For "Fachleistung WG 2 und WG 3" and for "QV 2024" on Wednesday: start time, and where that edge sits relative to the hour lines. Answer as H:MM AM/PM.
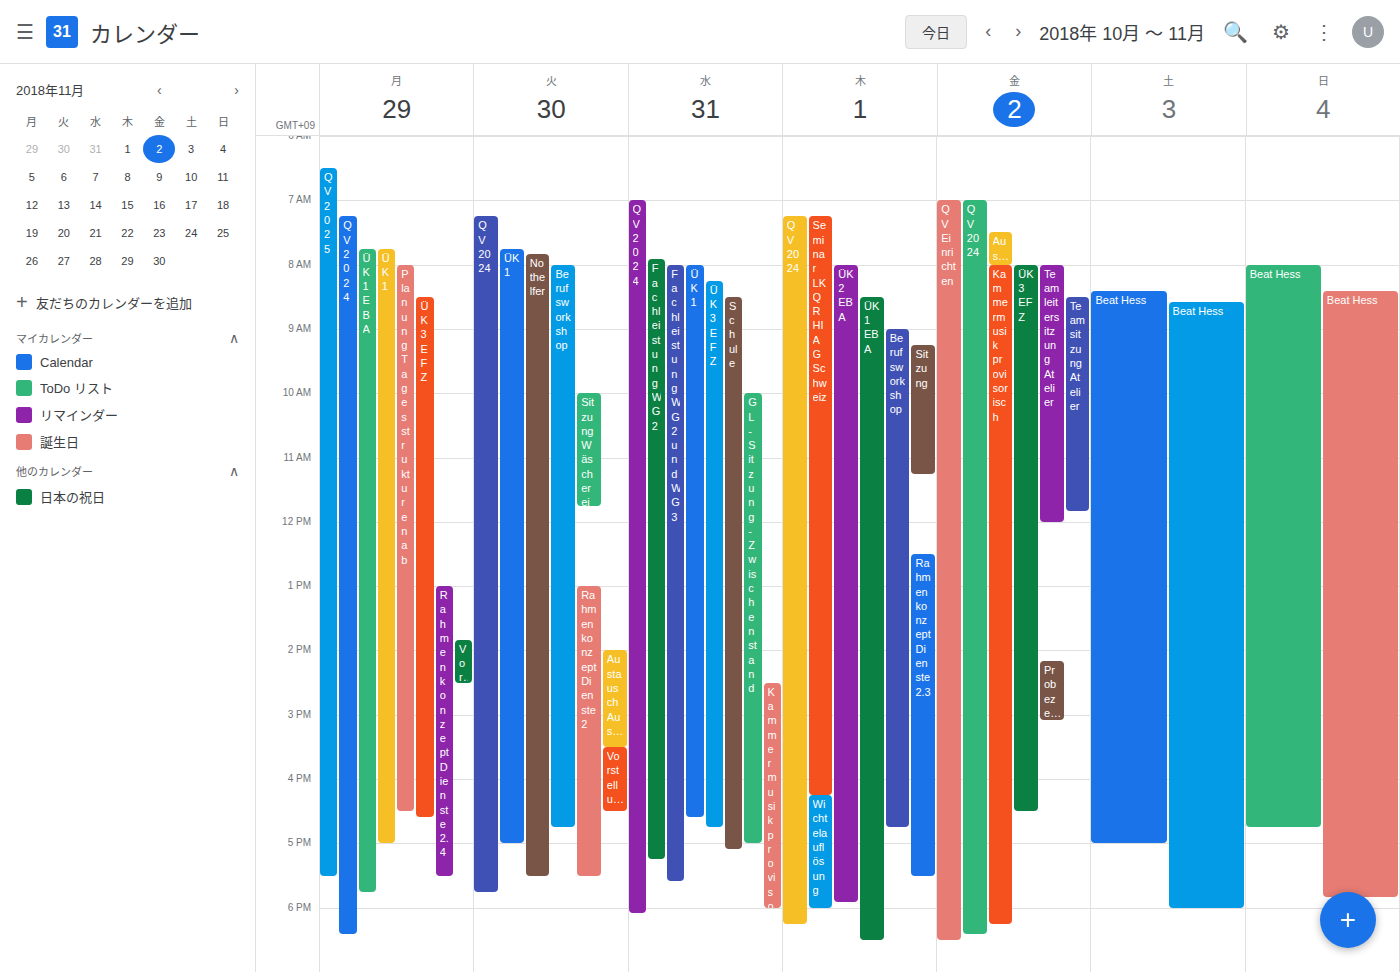
"Fachleistung WG 2 und WG 3": 8:00 AM, exactly on the 8 AM line. "QV 2024": 7:00 AM, exactly on the 7 AM line.